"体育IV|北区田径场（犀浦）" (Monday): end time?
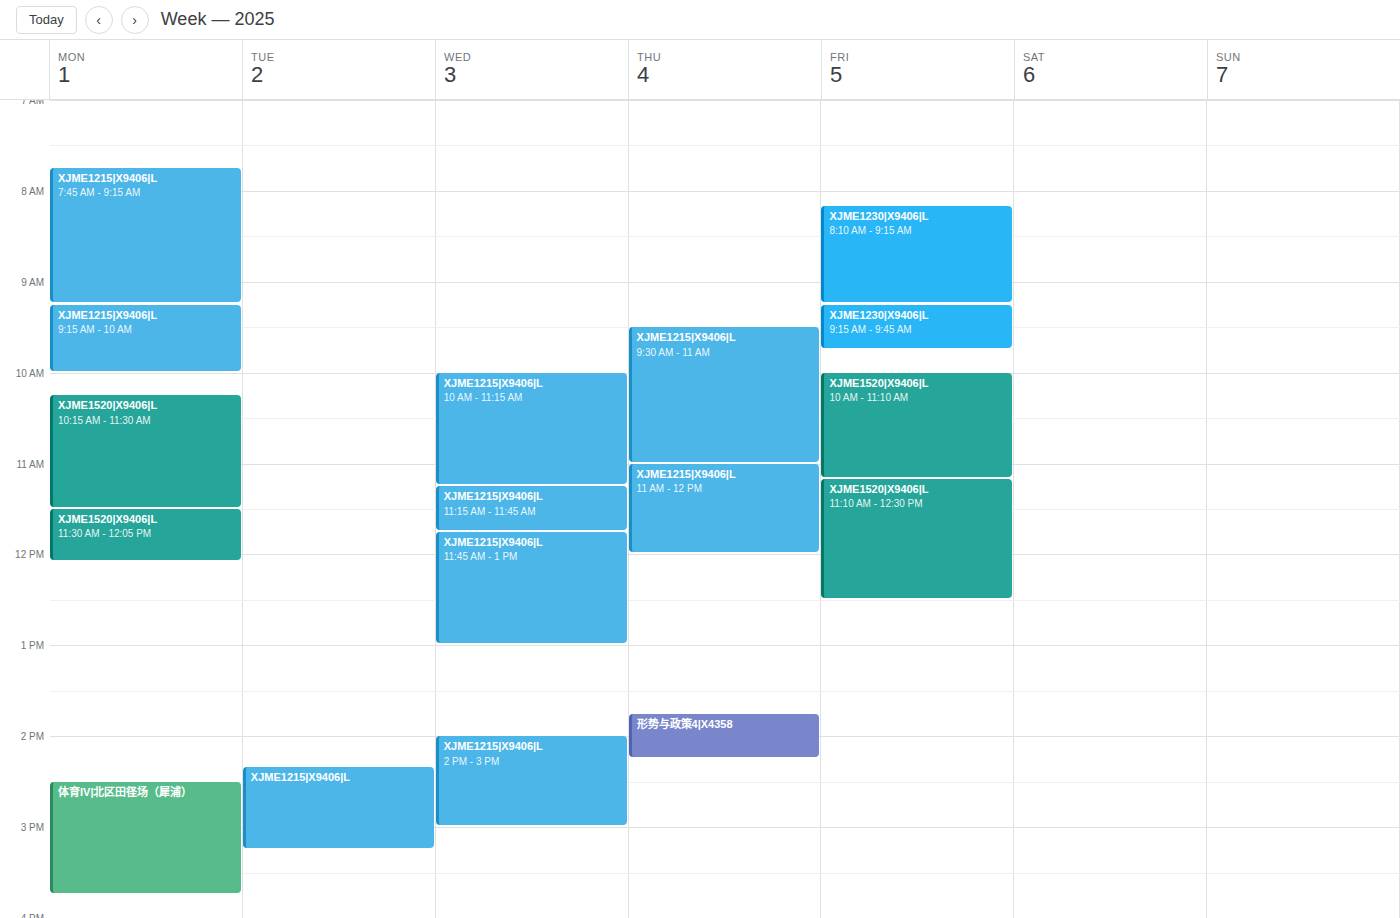
15:45